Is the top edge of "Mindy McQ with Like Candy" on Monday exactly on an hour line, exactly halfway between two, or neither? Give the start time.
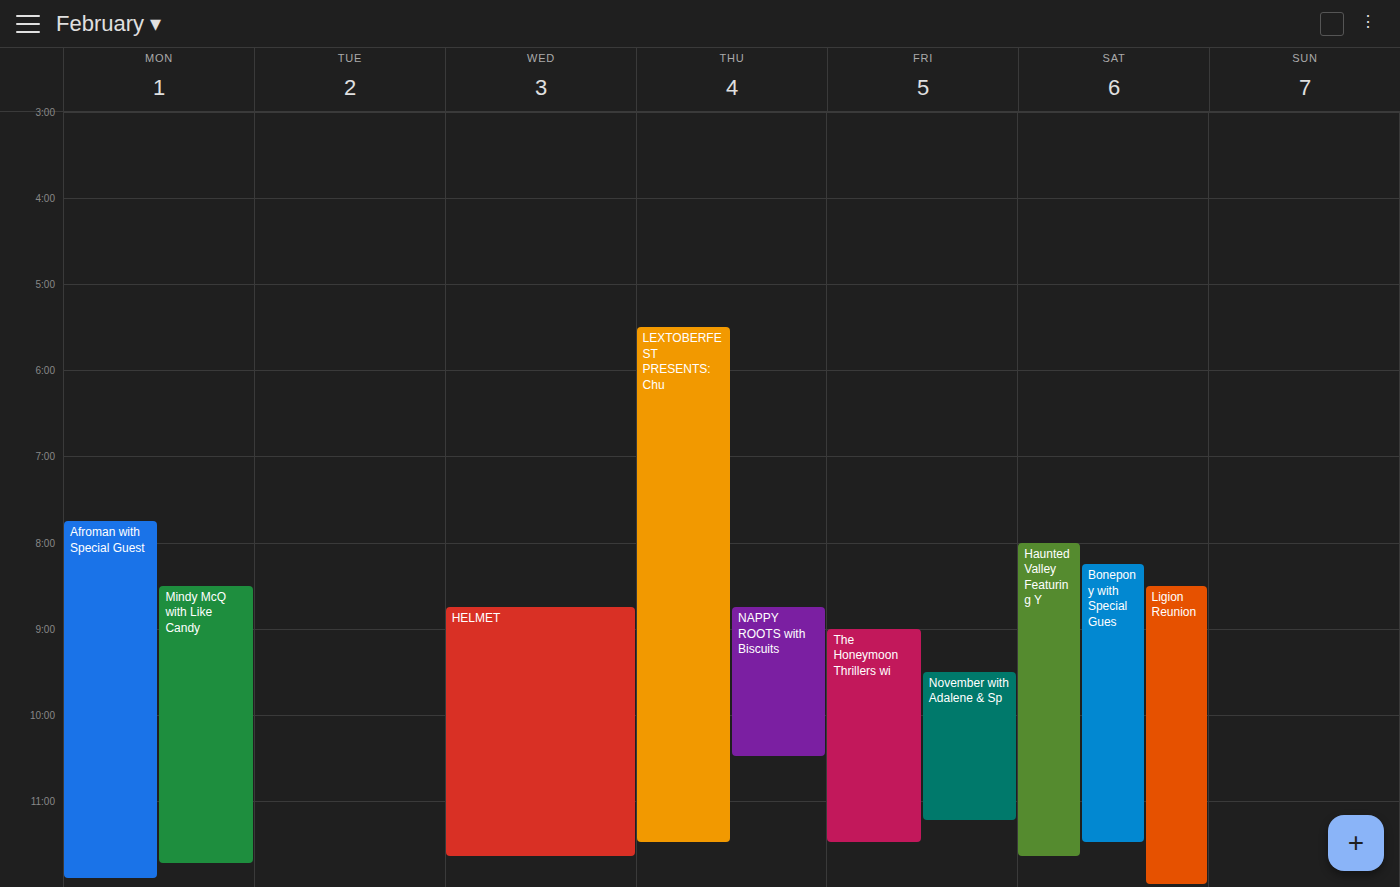
8:30 PM -- halfway between the 8 PM and 9 PM lines.